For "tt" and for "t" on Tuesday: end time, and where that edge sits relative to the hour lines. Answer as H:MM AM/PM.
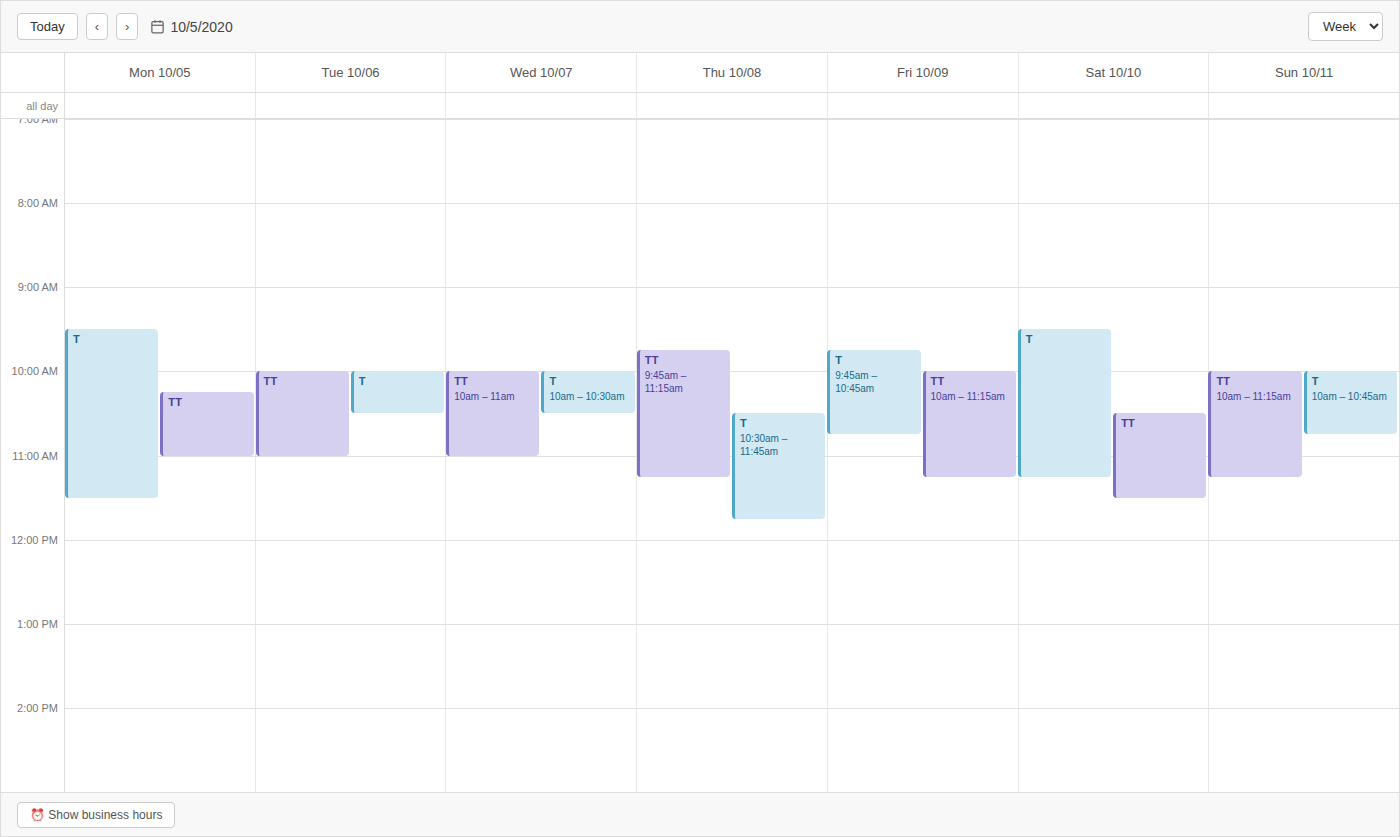
"tt": 11:00 AM, exactly on the 11 AM line. "t": 10:30 AM, halfway between the 10 AM and 11 AM lines.